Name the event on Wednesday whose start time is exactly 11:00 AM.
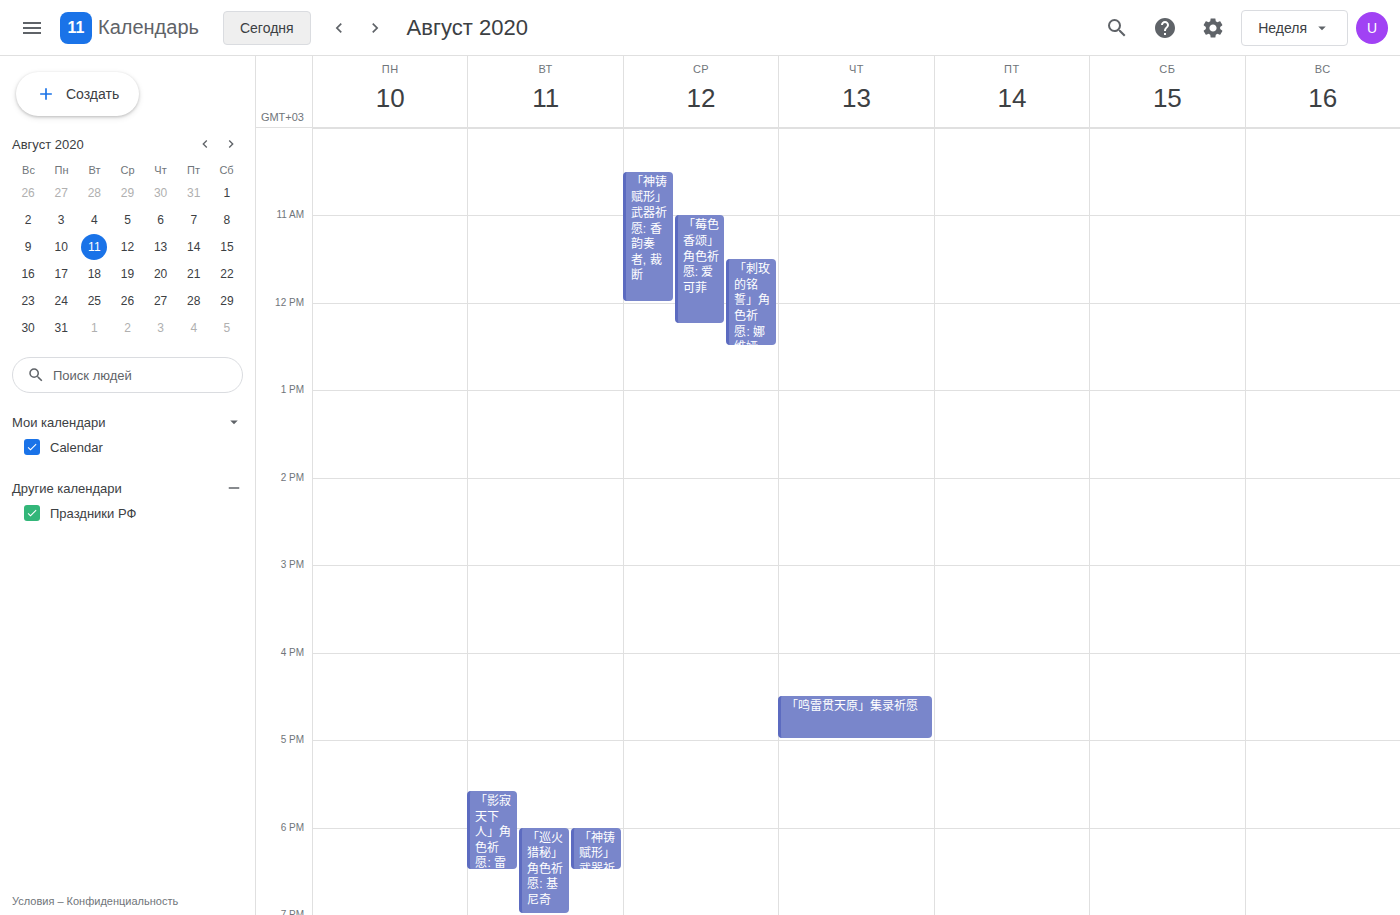
"「莓色香颂」角色祈愿: 爱可菲"